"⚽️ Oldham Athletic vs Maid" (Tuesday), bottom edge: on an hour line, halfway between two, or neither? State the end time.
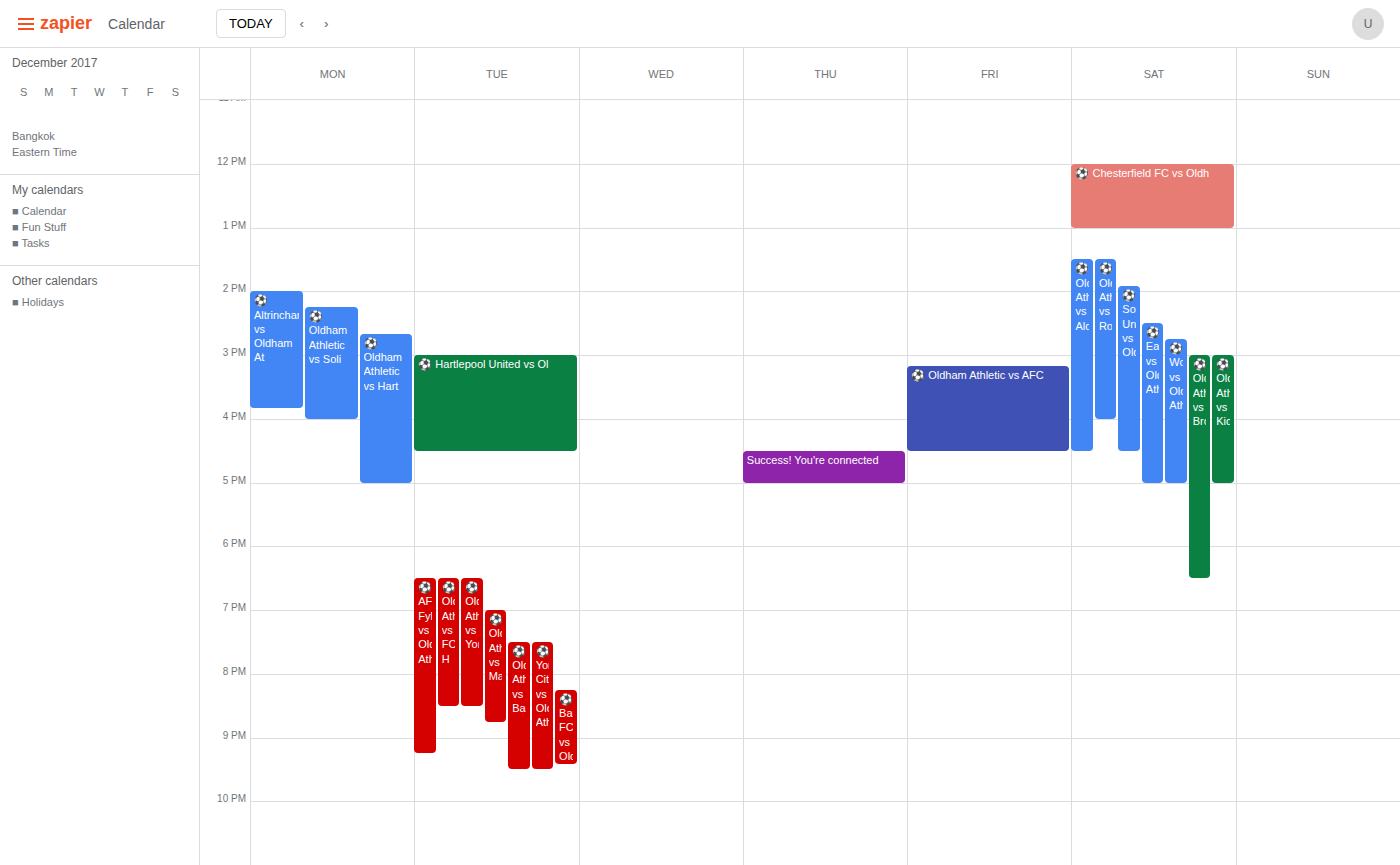
8:45 PM -- neither: three quarters of the way from the 8 PM line to the 9 PM line.